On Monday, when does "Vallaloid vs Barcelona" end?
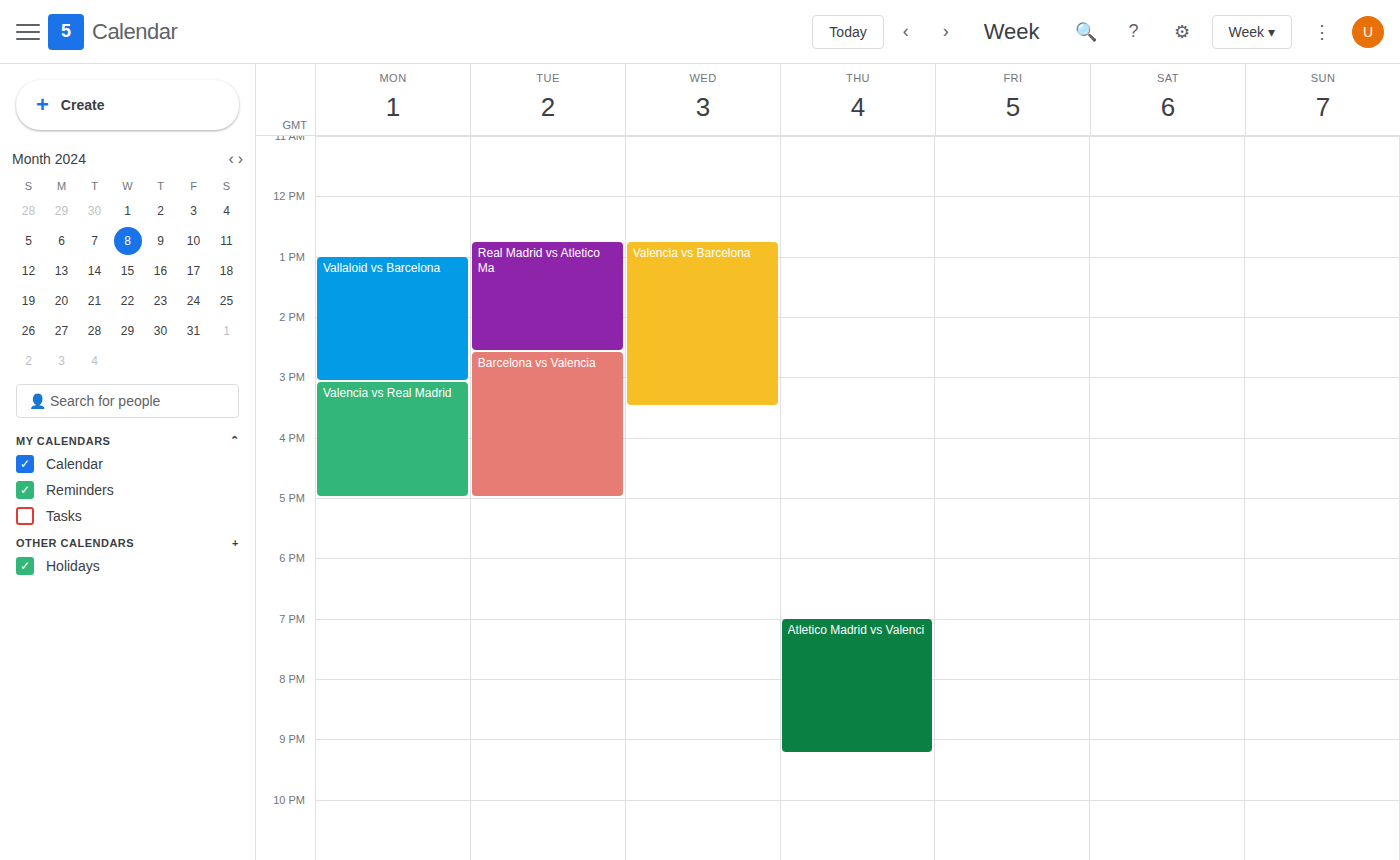
3:05 PM